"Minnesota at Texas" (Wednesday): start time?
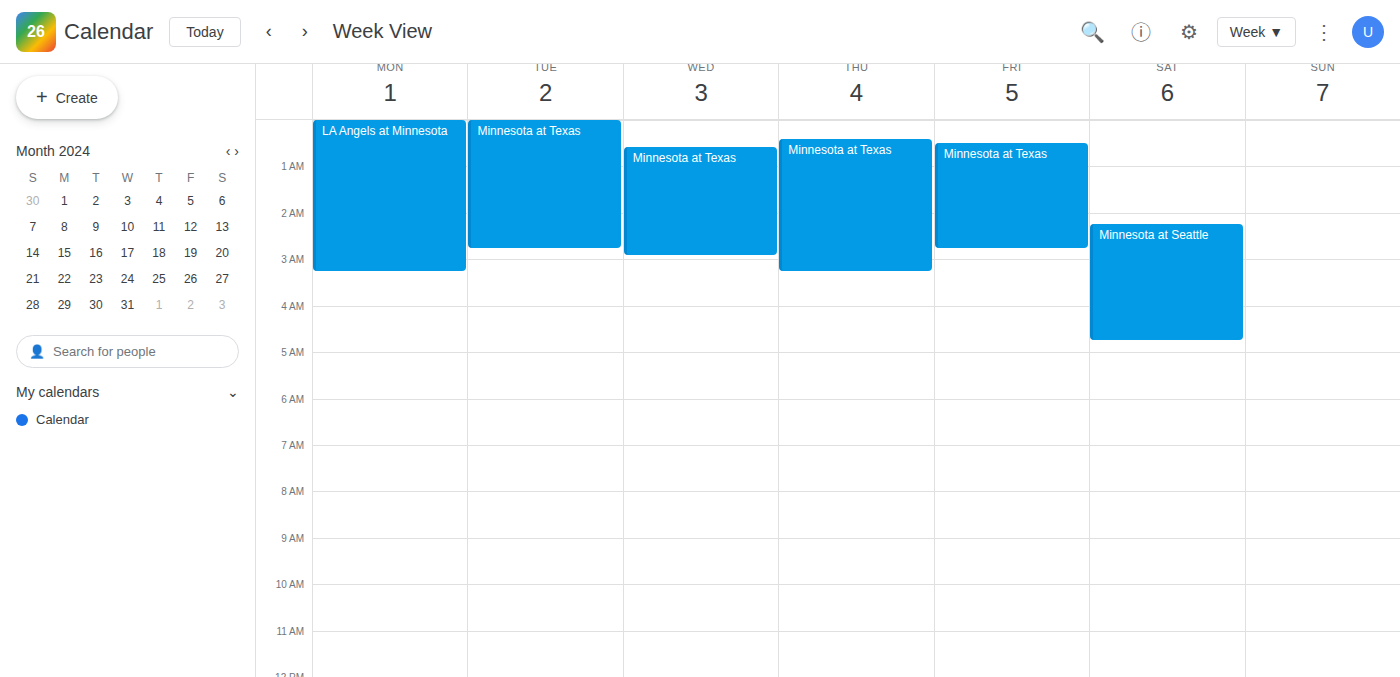
12:35 AM